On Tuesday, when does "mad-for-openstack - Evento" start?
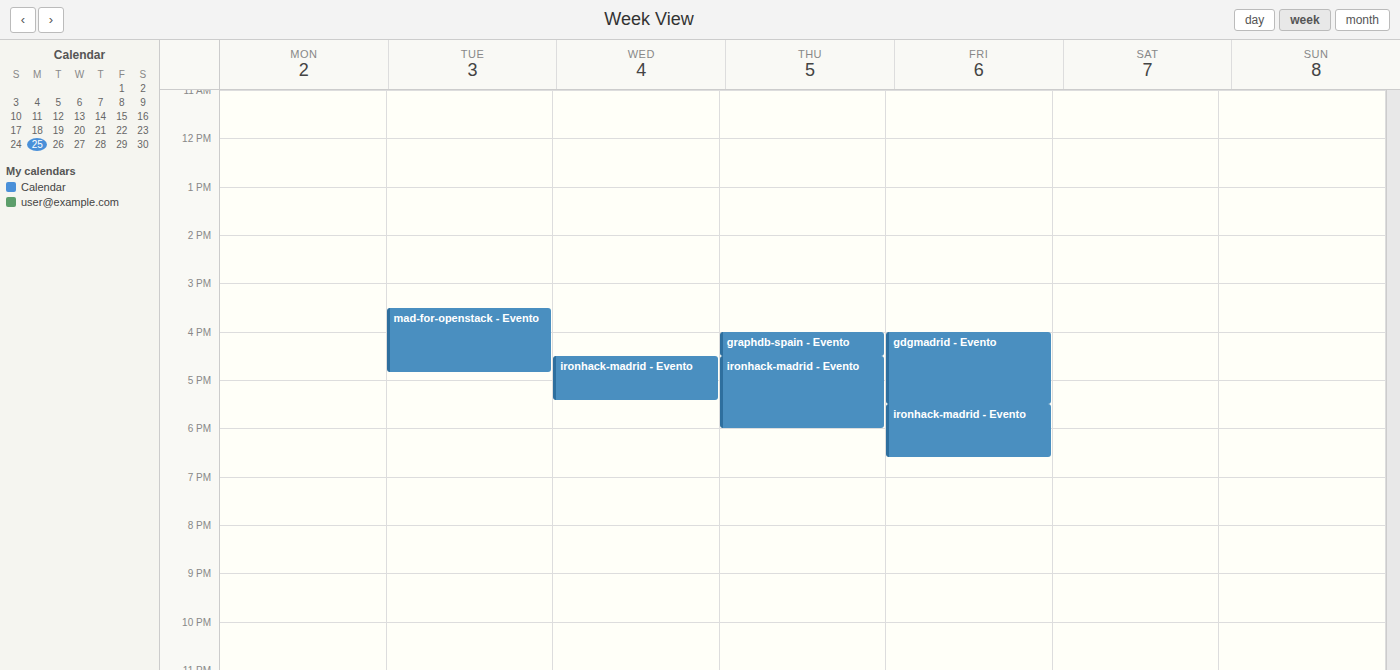
3:30 PM